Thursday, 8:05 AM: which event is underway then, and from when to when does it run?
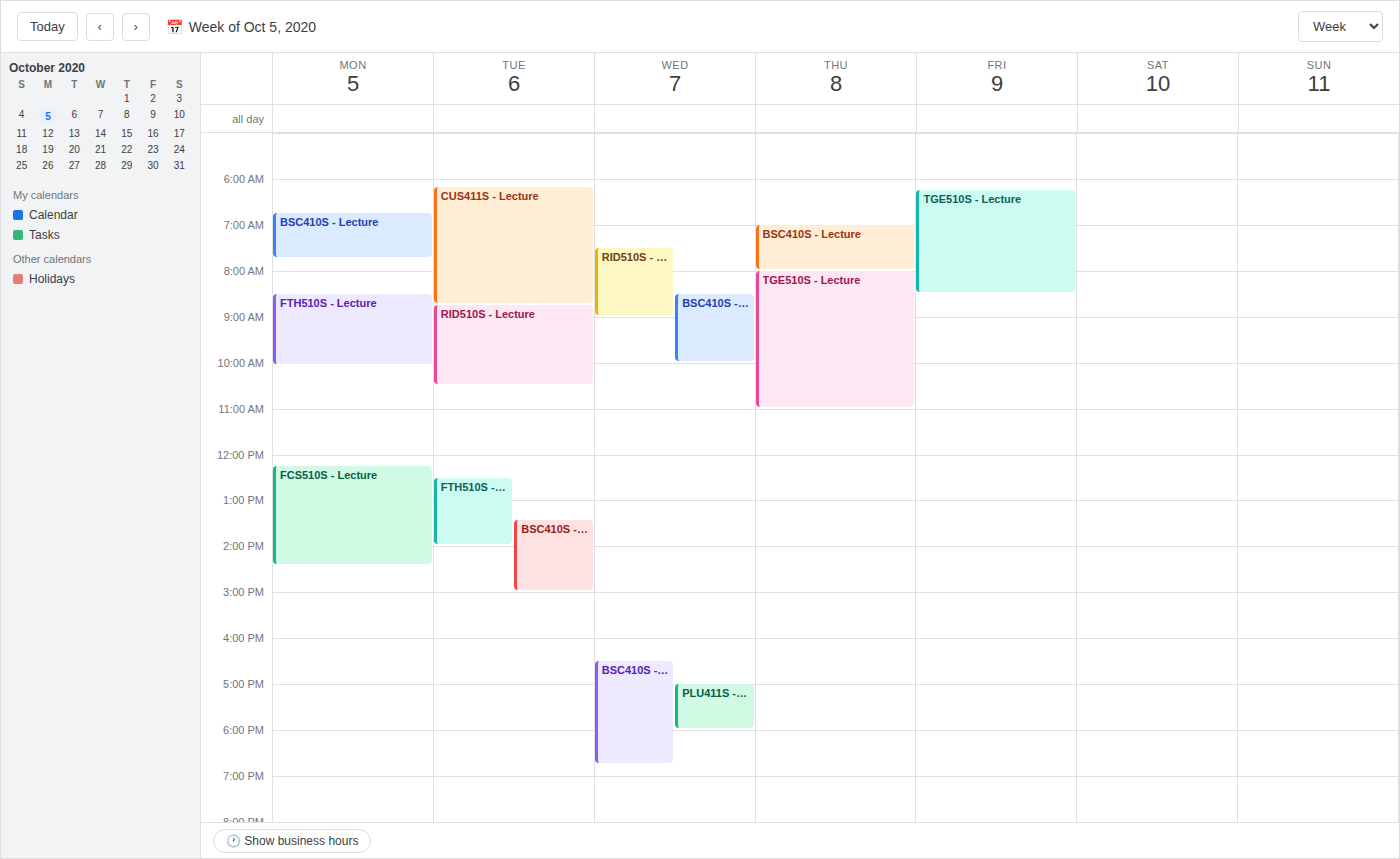
"TGE510S - Lecture", 8:00 AM to 11:00 AM